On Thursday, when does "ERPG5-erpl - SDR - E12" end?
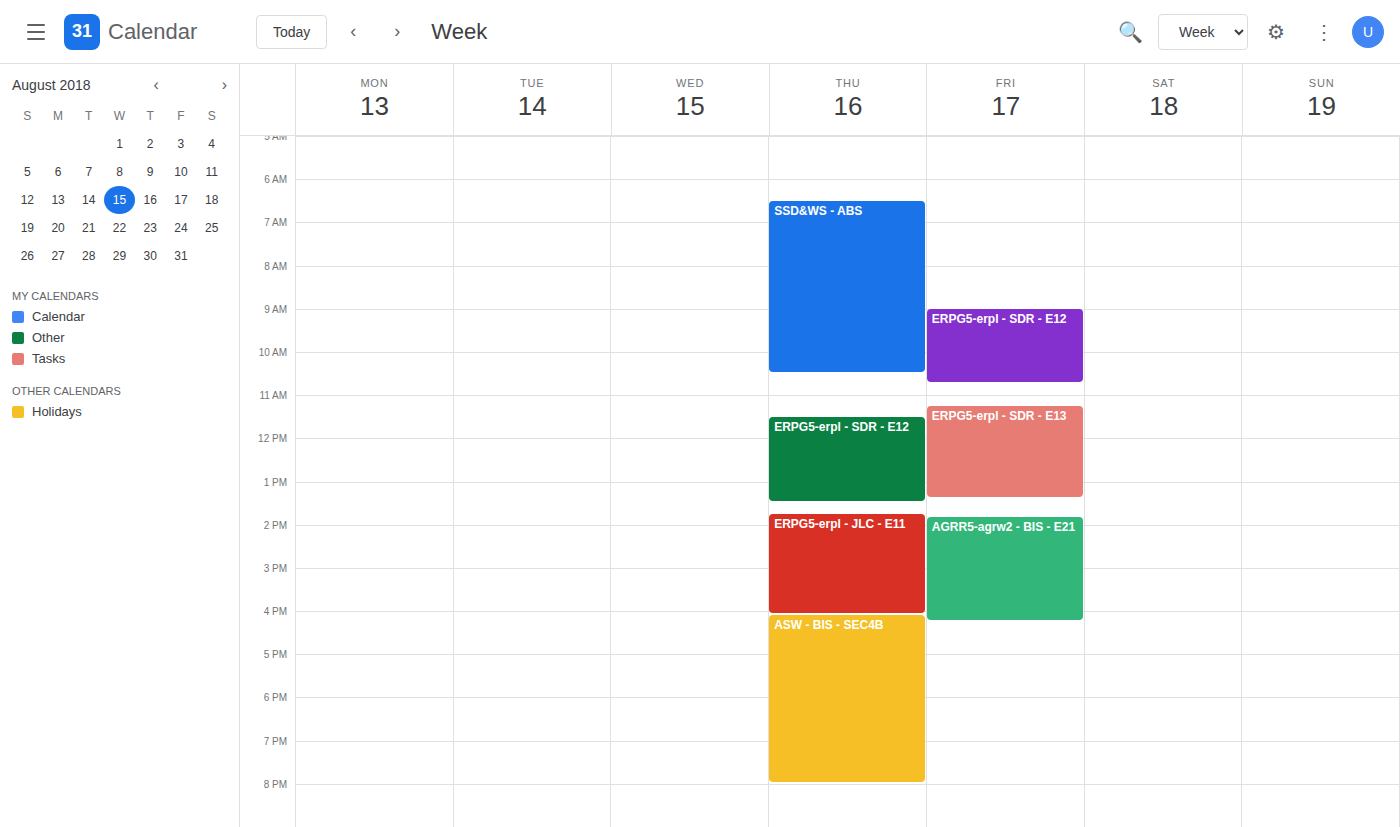
1:30 PM